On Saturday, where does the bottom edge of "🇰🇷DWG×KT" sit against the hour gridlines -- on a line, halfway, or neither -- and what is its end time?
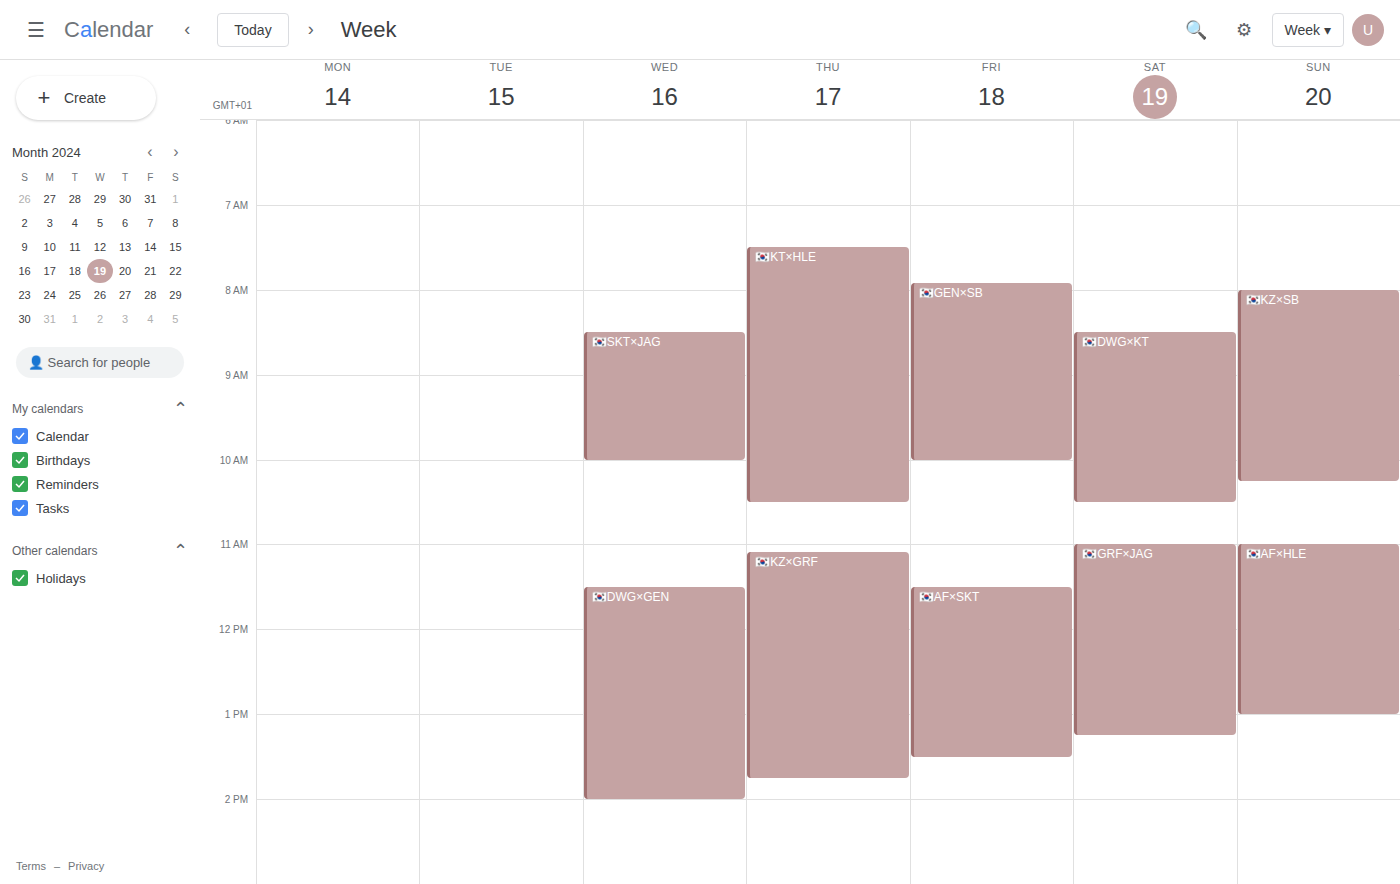
10:30 AM -- halfway between the 10 AM and 11 AM lines.